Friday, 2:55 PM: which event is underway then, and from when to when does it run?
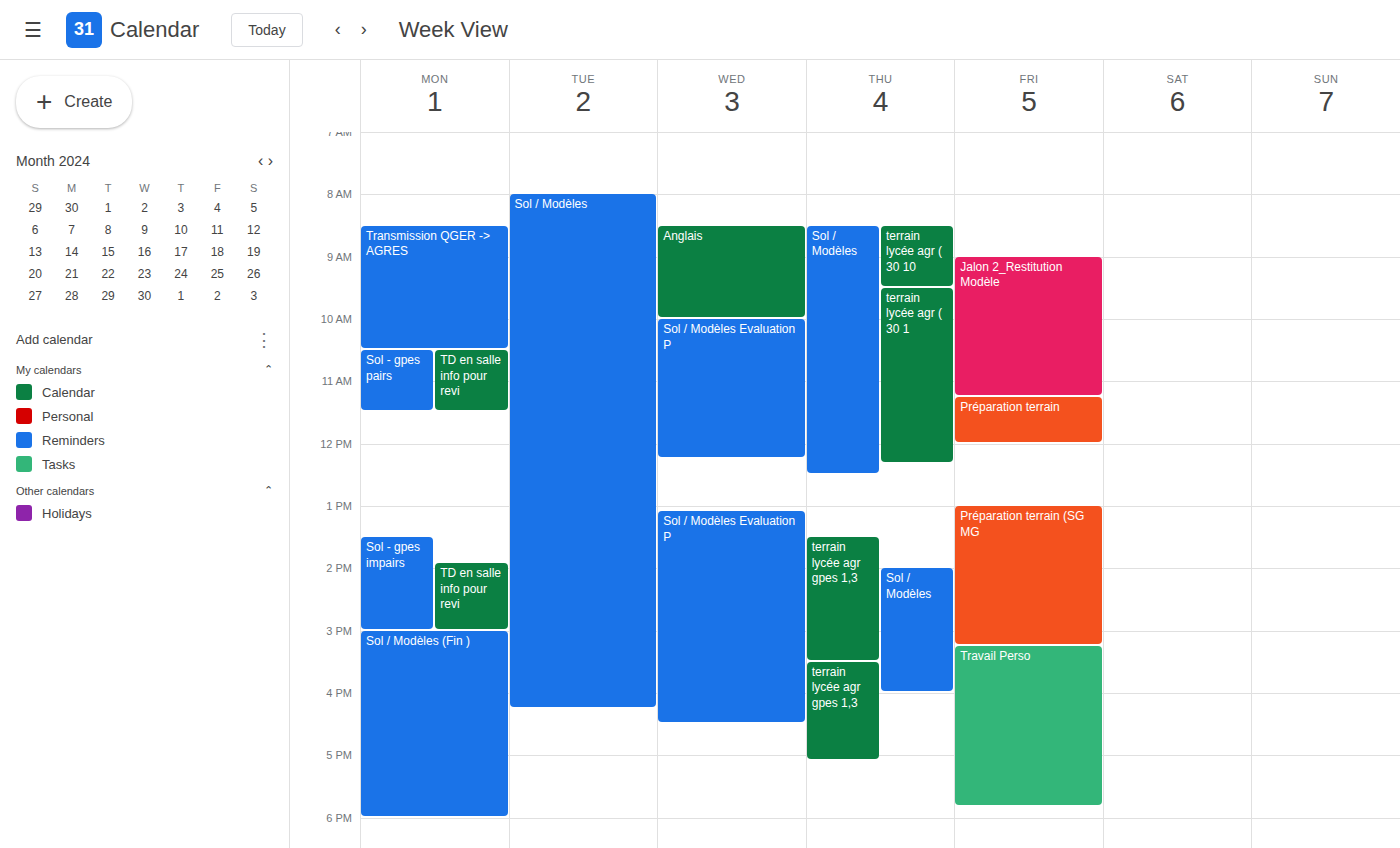
"Préparation terrain (SG MG", 1:00 PM to 3:15 PM